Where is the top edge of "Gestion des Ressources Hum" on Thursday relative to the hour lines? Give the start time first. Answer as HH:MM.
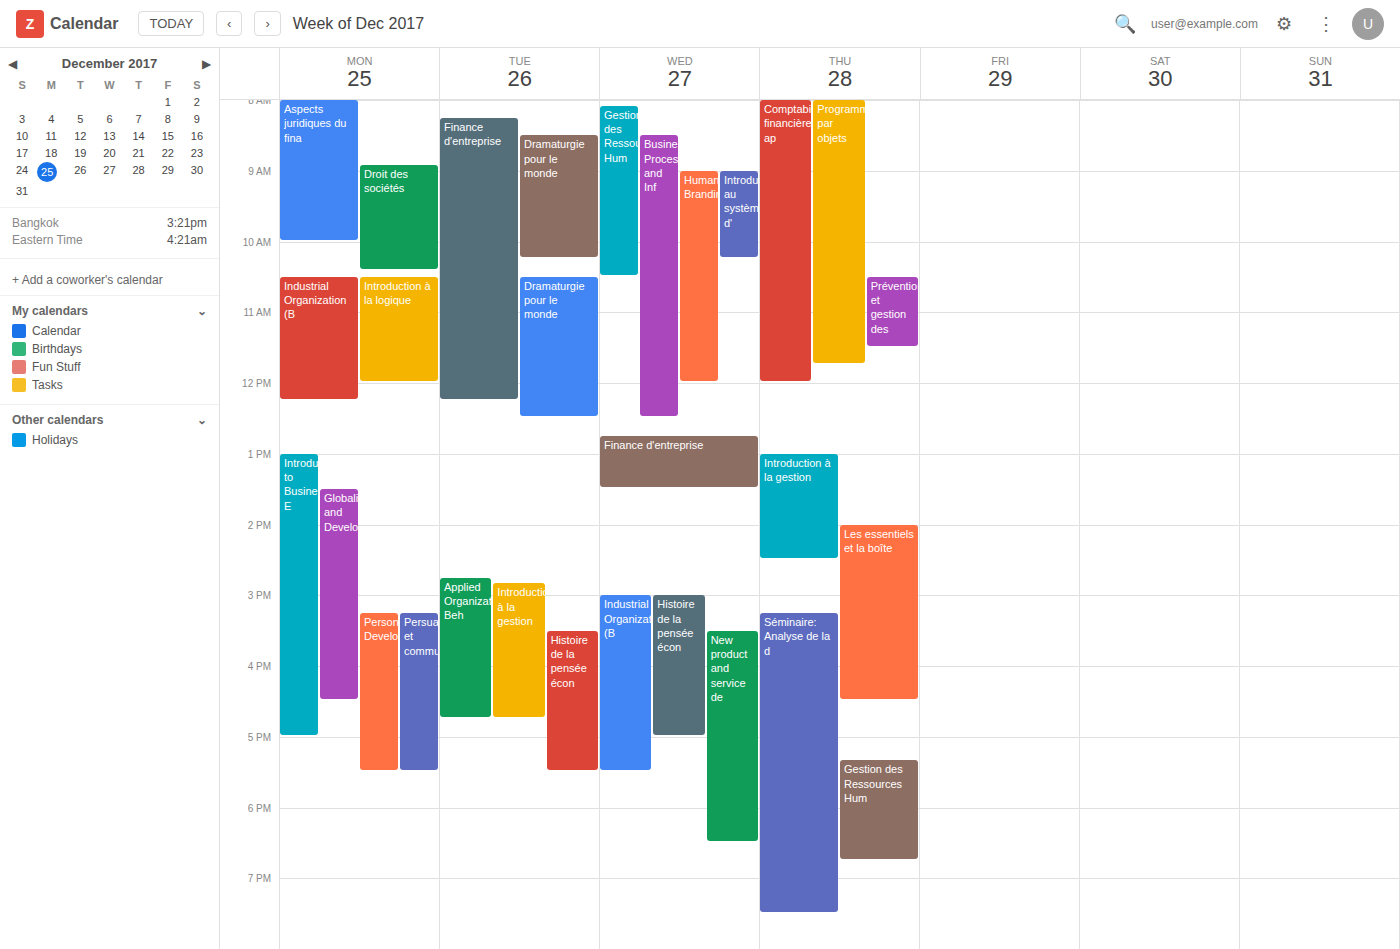
17:20 -- neither: 20 minutes below the 17:00 line and 40 minutes above the 18:00 line.